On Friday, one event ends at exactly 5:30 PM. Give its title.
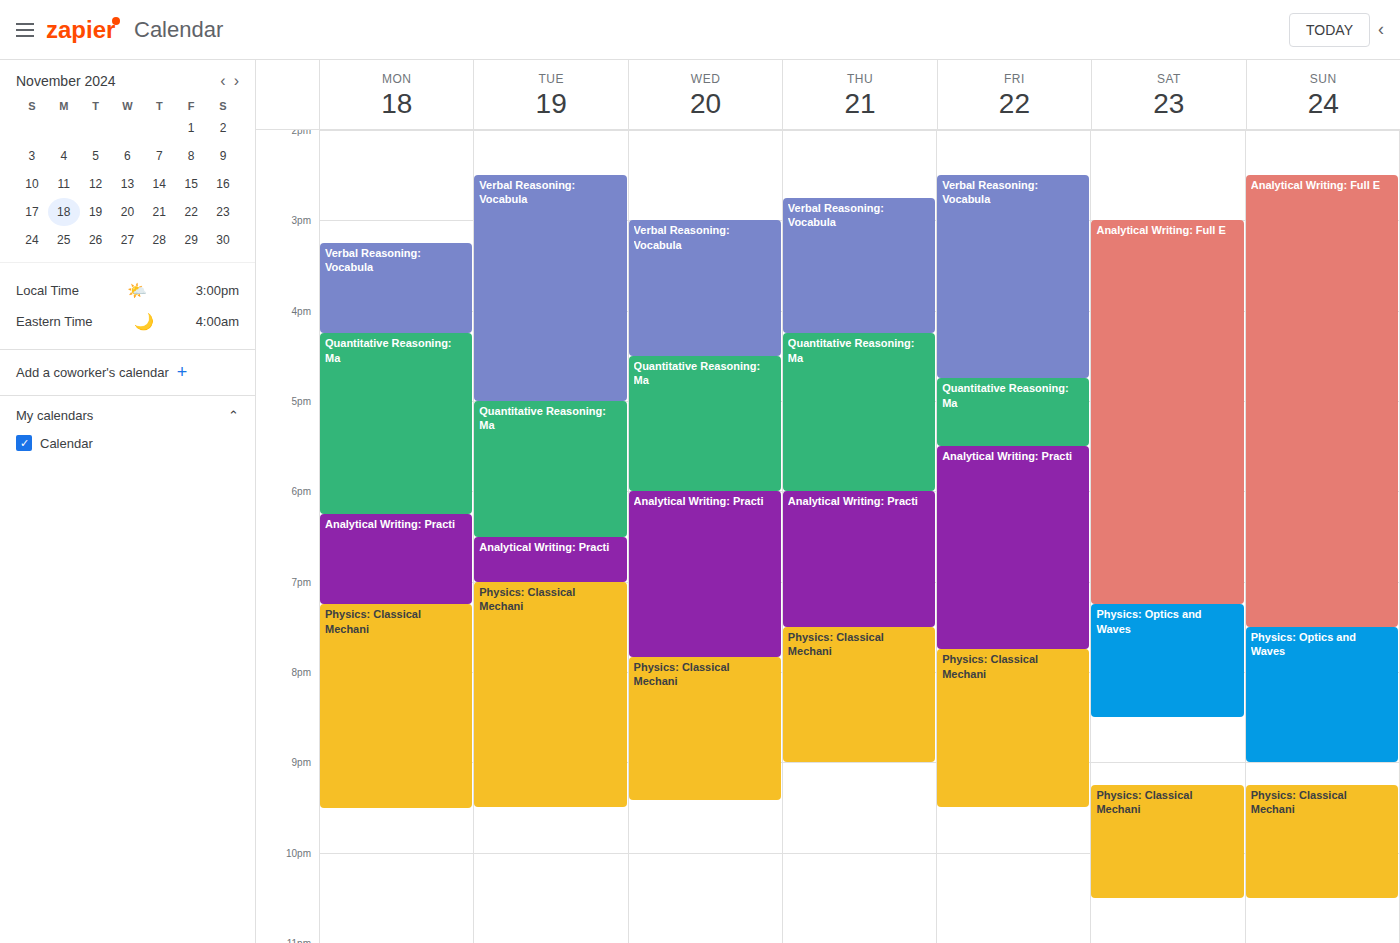
"Quantitative Reasoning: Ma"